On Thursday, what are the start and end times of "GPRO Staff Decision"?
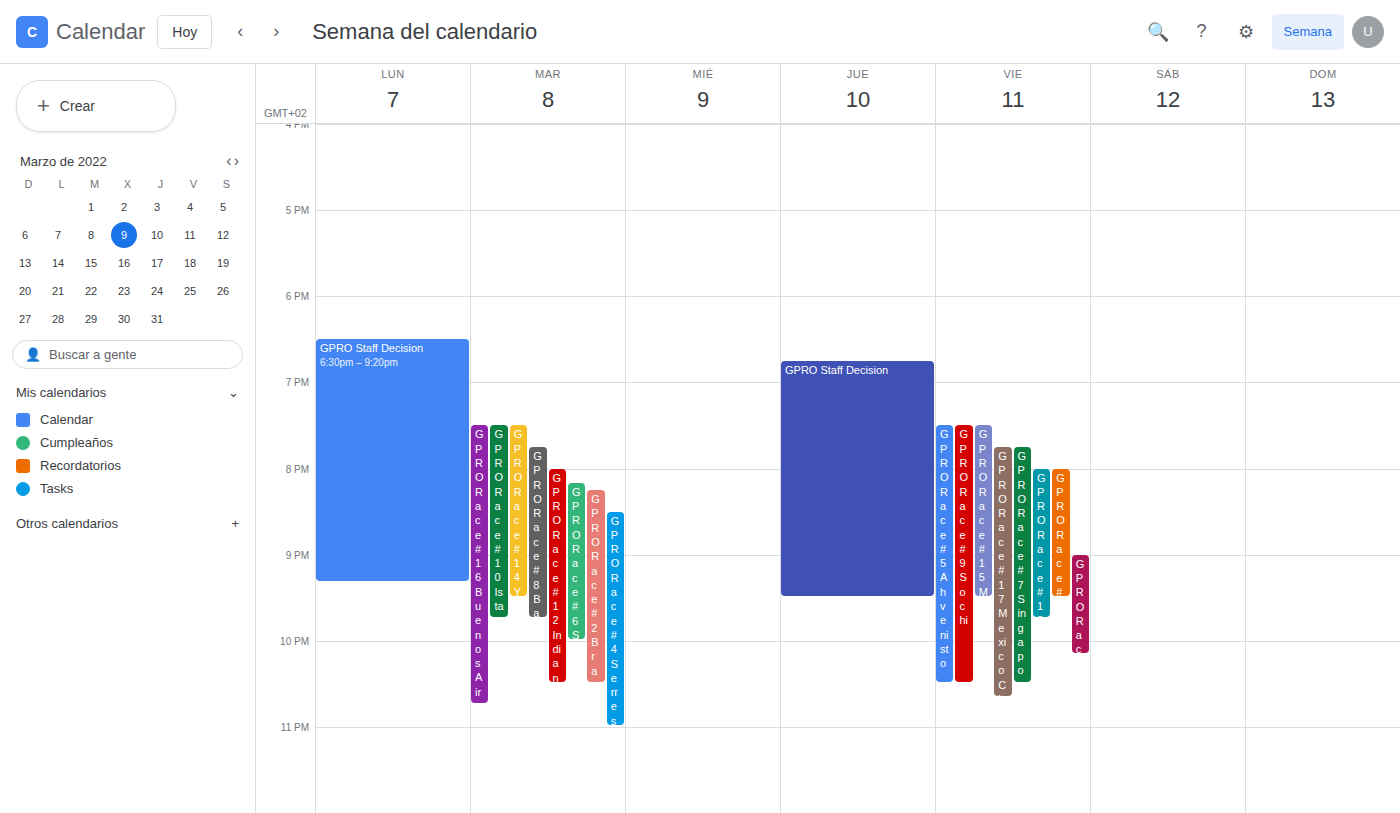
18:45 to 21:30